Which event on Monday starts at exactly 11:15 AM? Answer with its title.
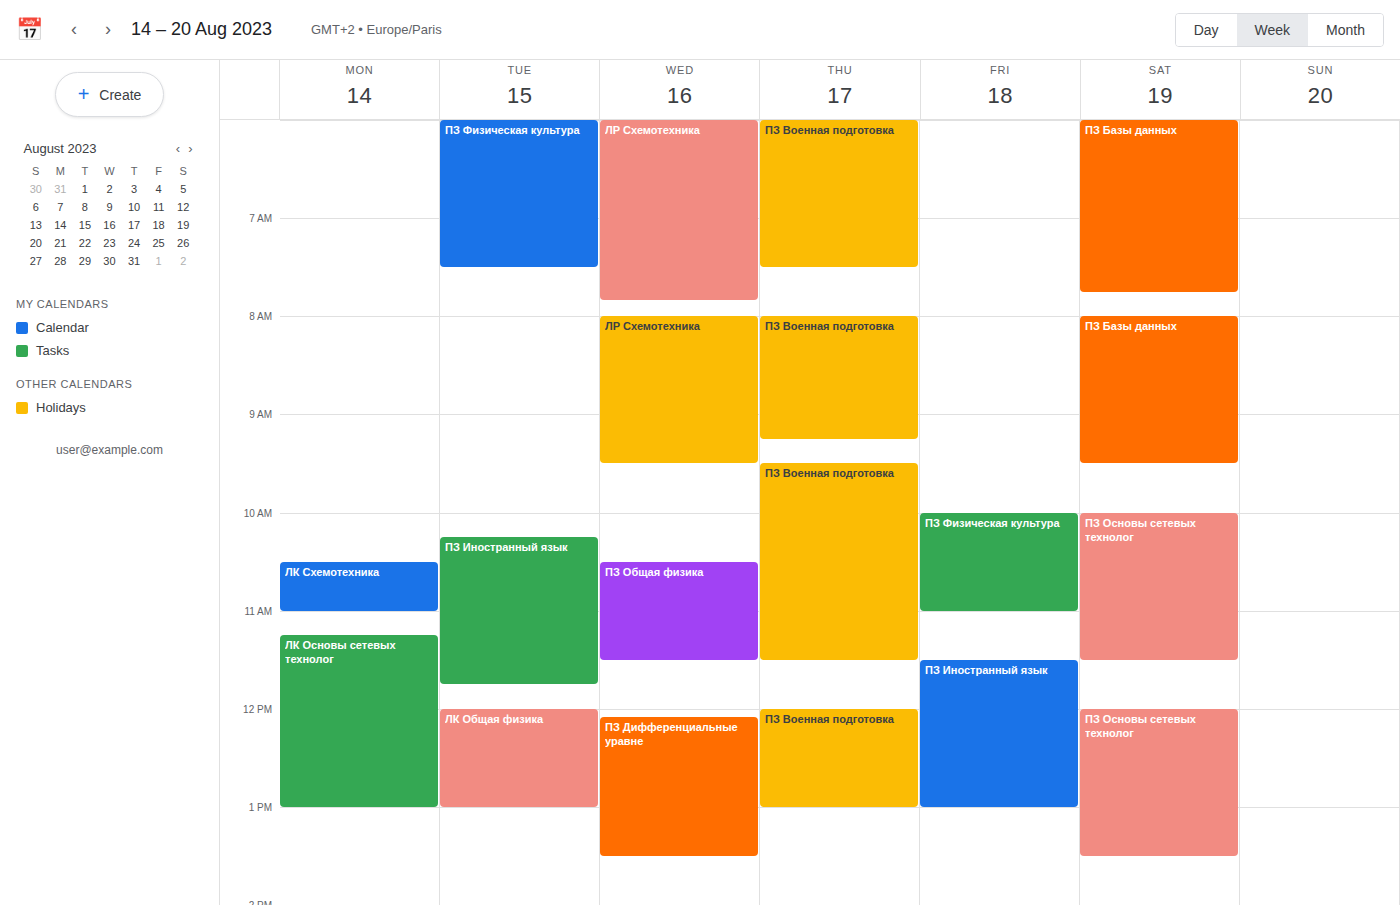
"ЛК Основы сетевых технолог"